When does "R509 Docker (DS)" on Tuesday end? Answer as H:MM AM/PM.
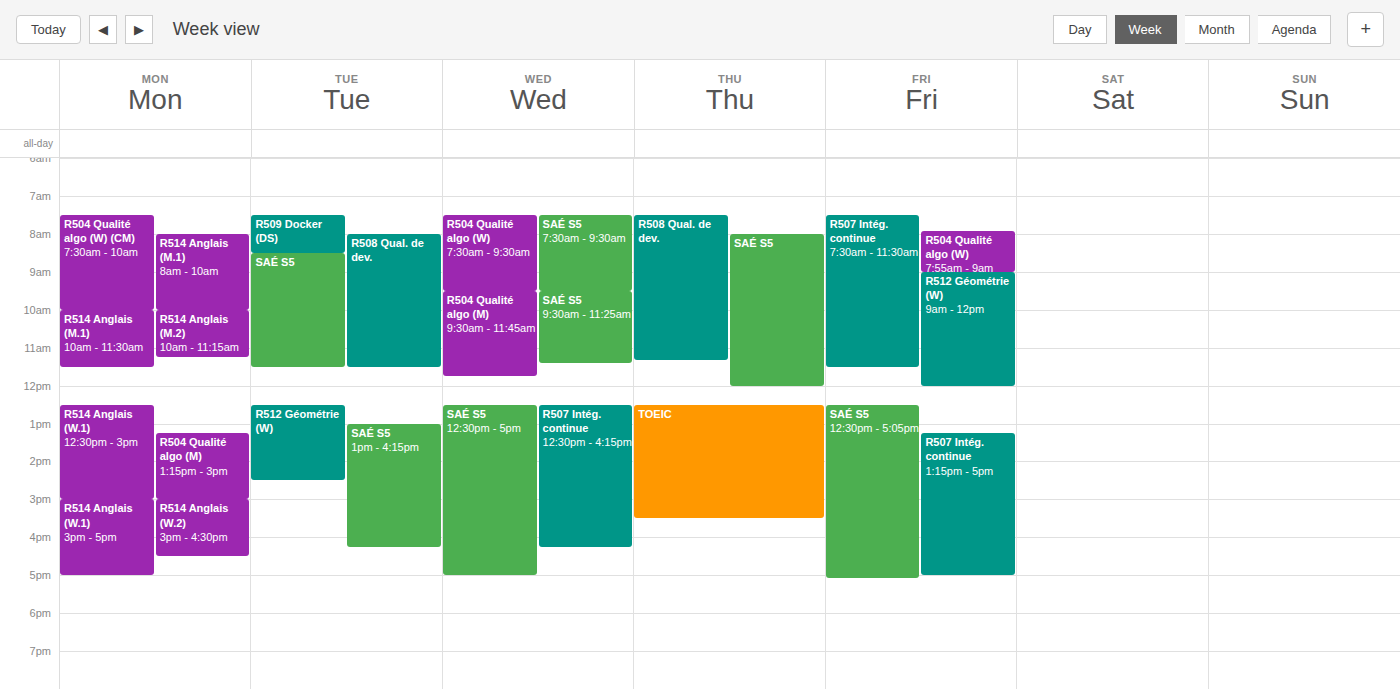
8:30 AM